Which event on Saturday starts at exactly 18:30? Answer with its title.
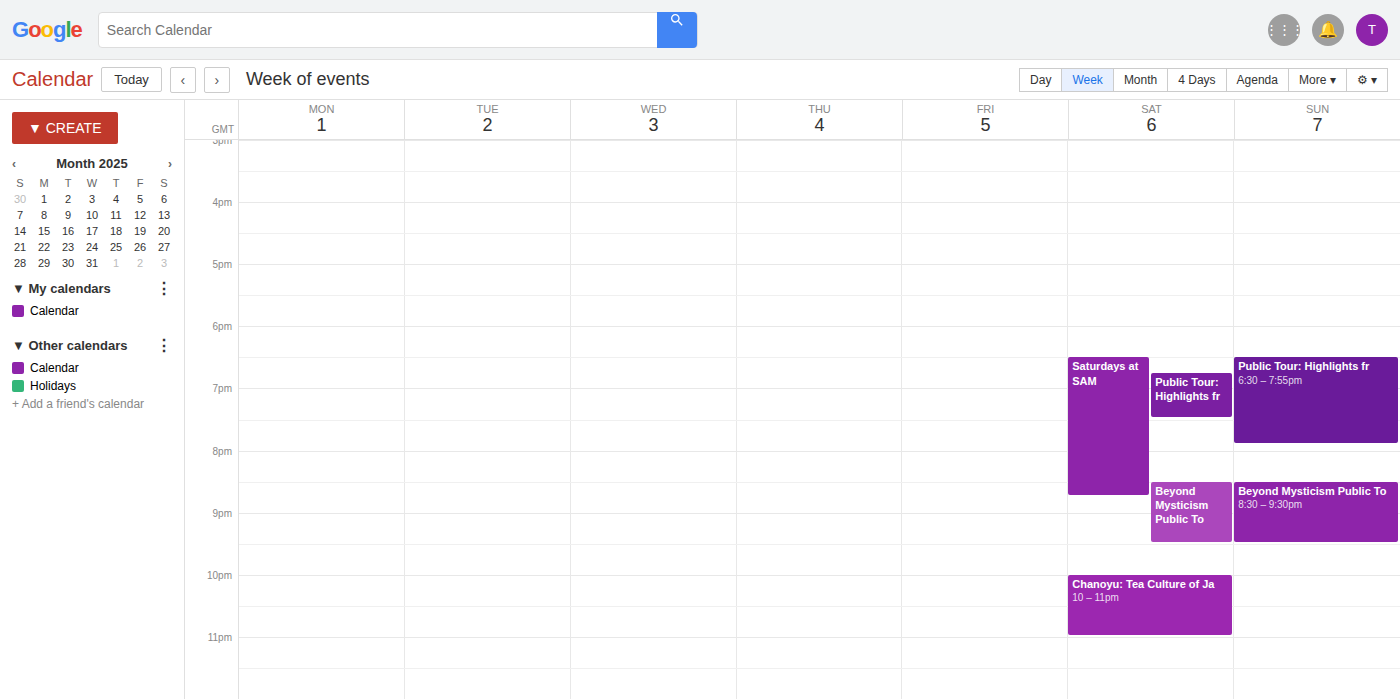
"Saturdays at SAM"